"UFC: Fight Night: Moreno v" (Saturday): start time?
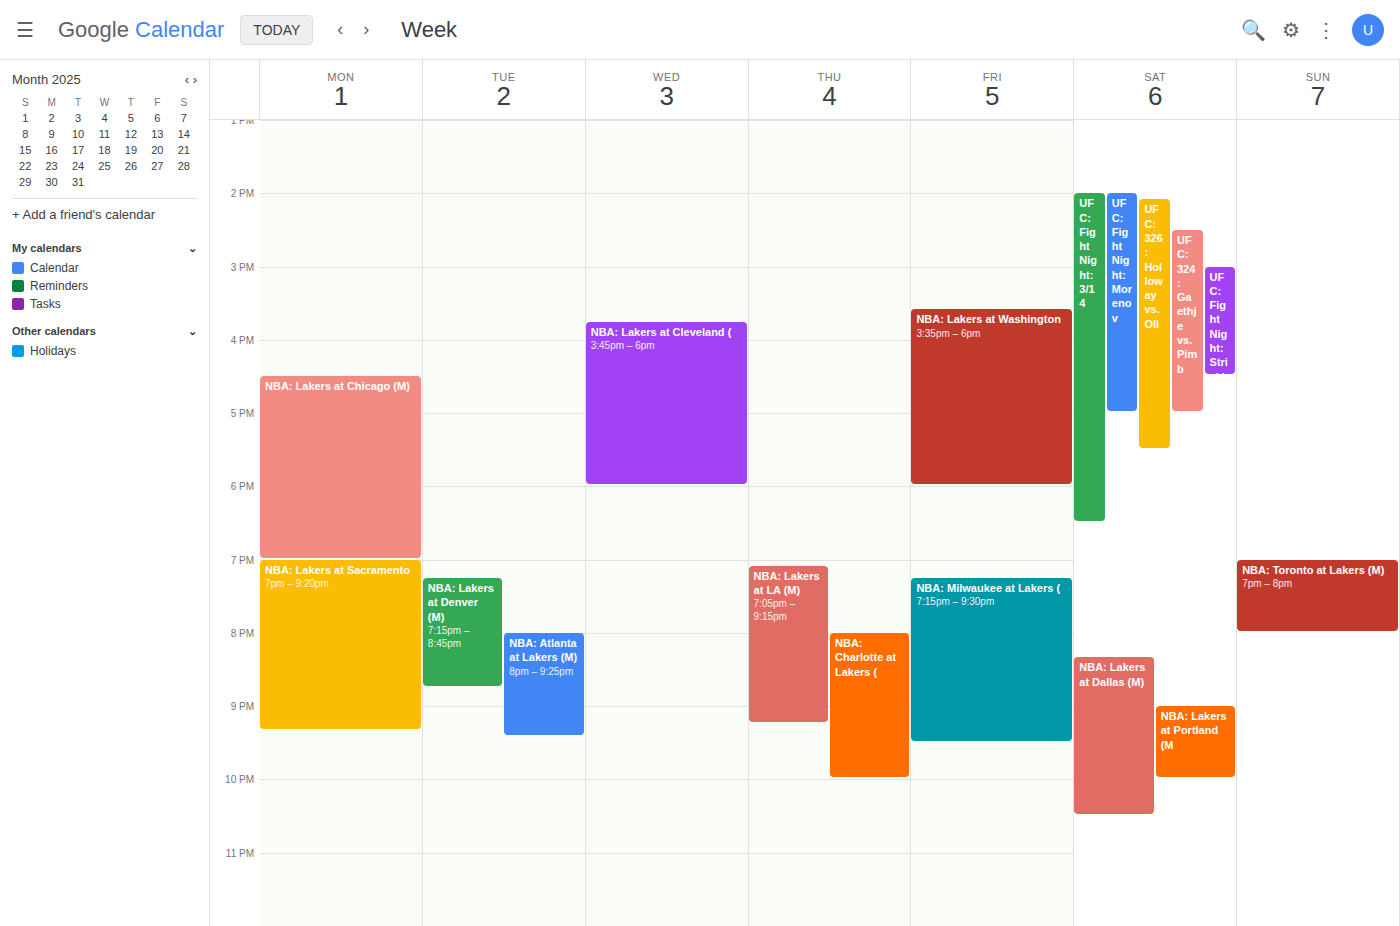
2:00 PM